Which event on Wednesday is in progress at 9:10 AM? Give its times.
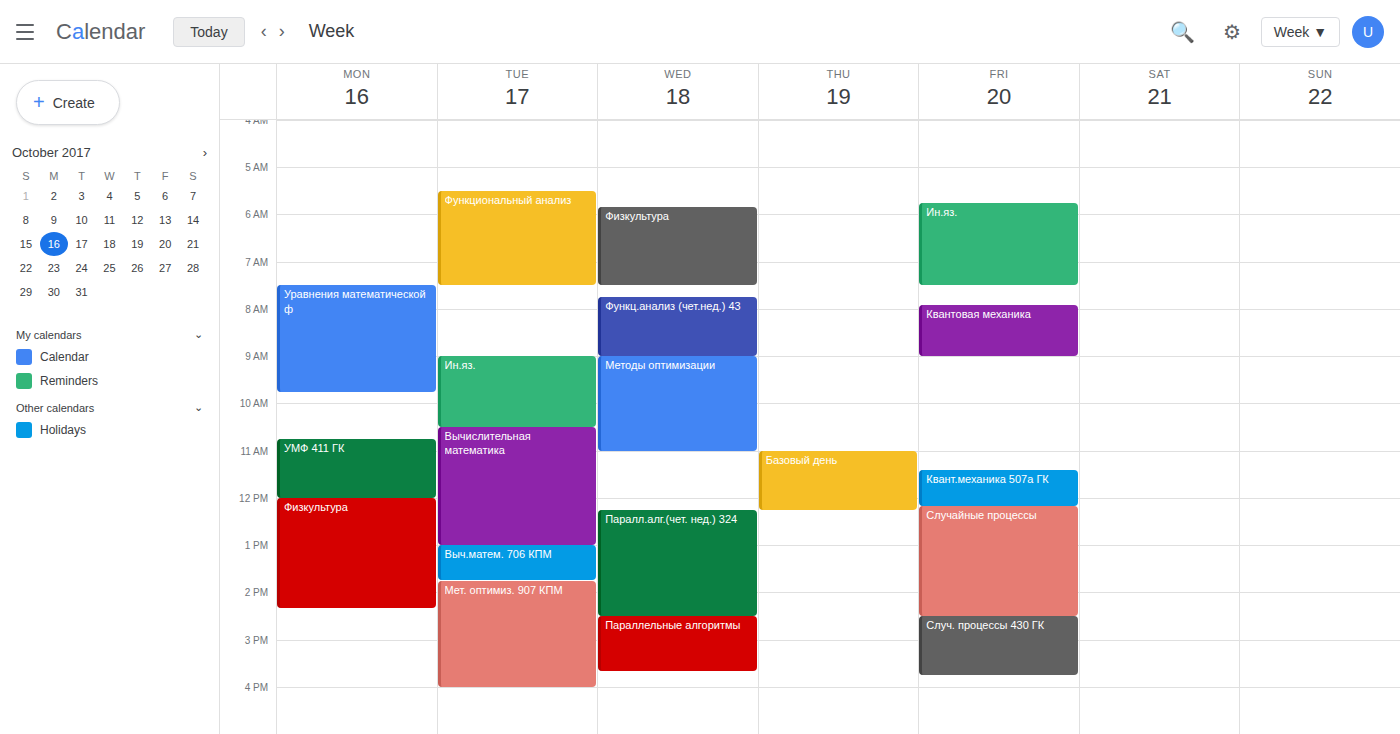
"Методы оптимизации", 9:00 AM to 11:00 AM